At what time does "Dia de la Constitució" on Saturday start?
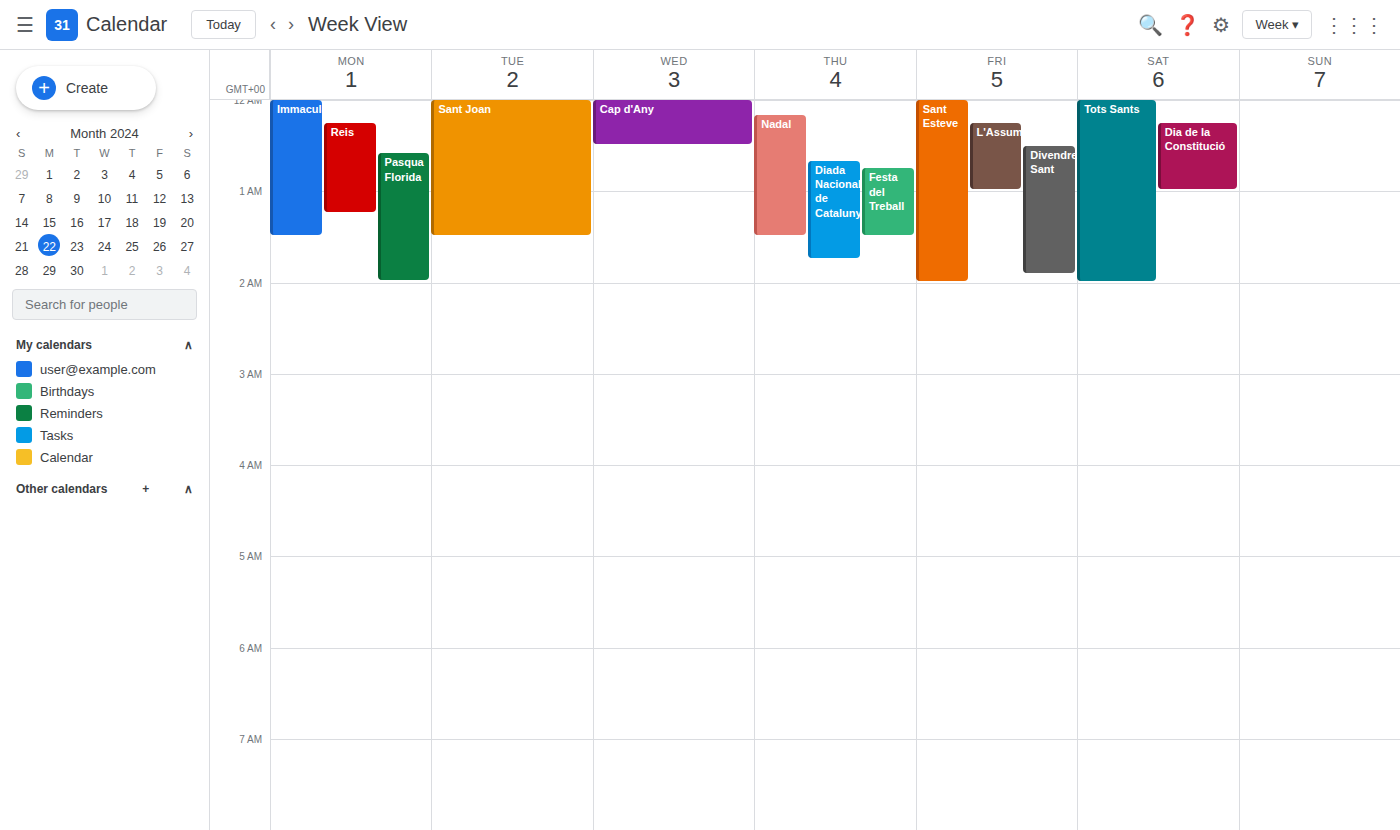
00:15